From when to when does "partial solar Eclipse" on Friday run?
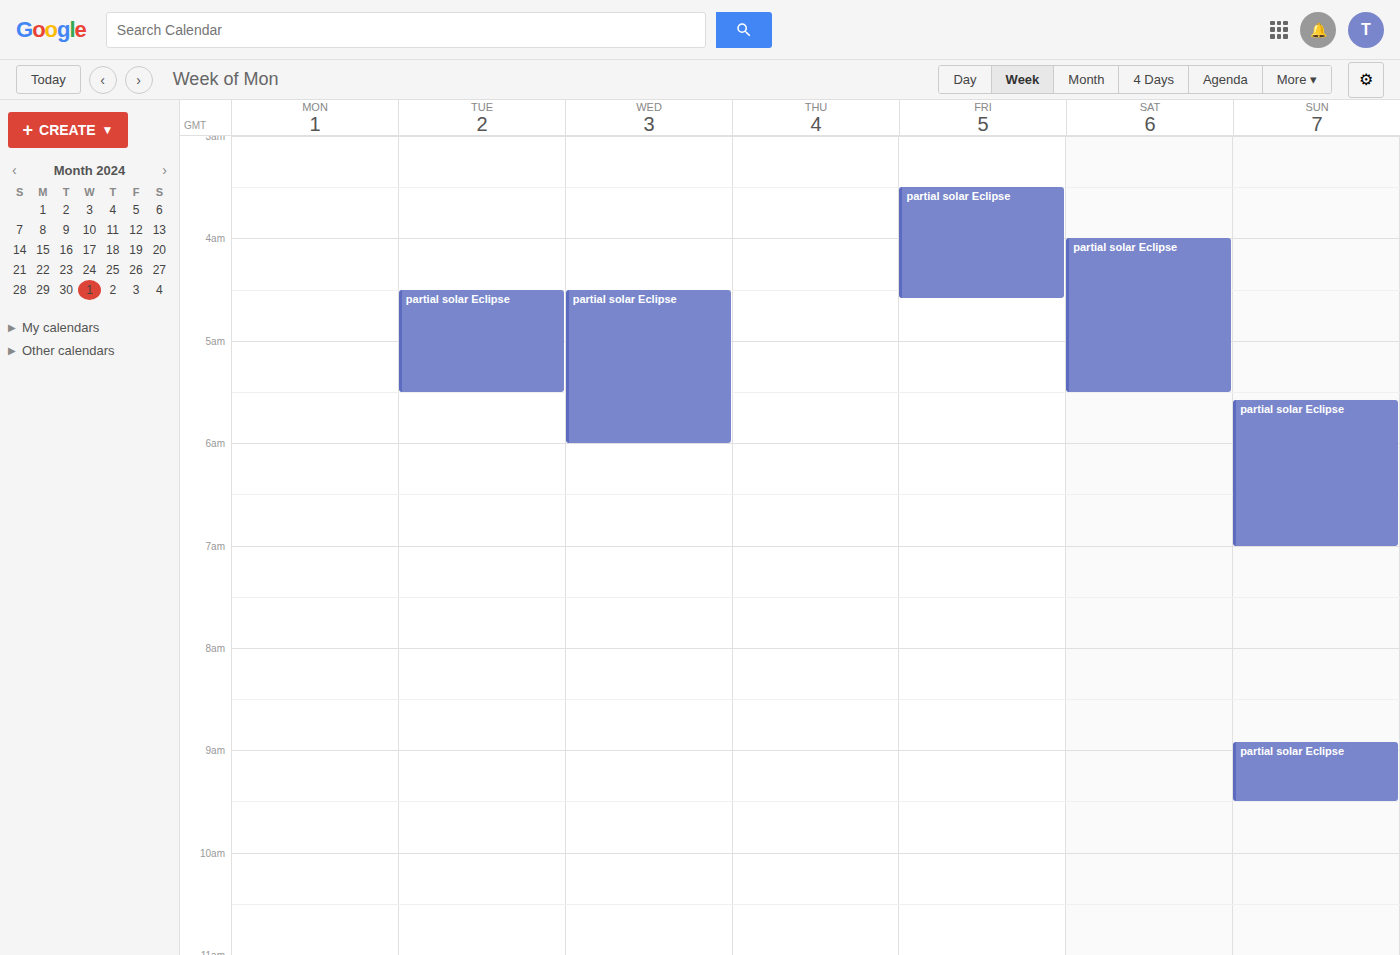
3:30 AM to 4:35 AM